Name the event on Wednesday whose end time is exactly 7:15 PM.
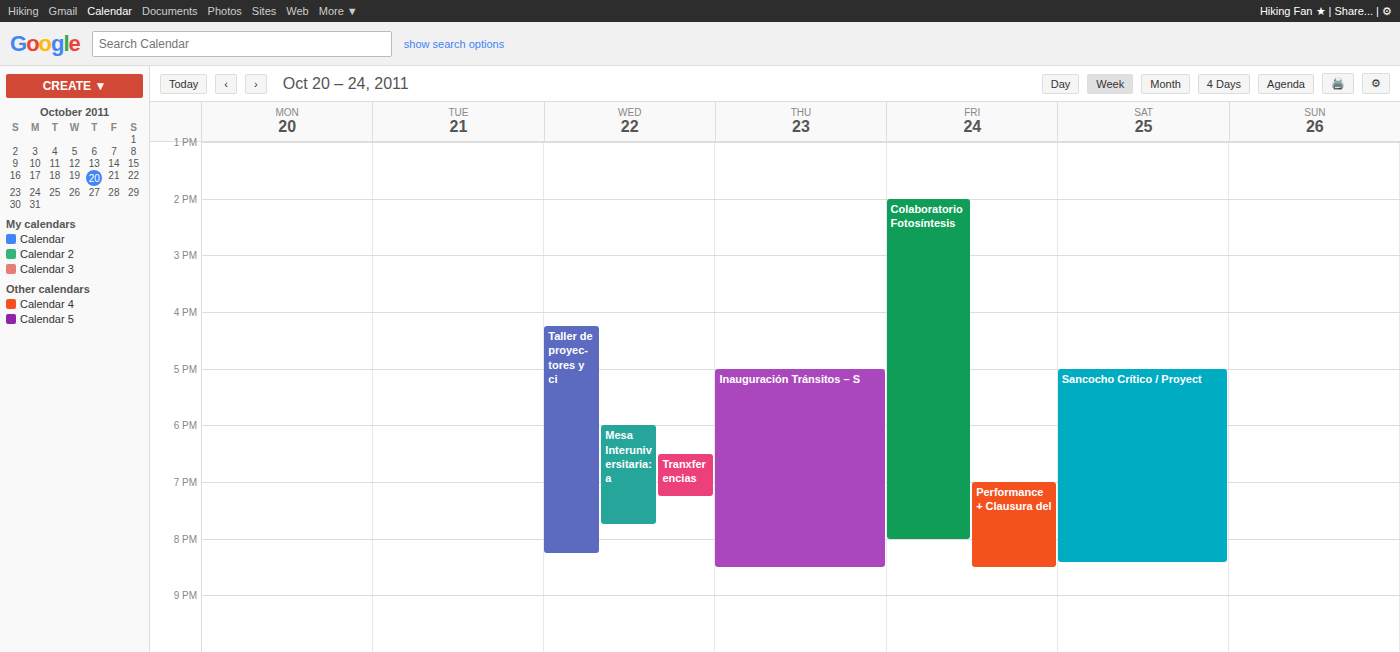
"Tranxferencias"